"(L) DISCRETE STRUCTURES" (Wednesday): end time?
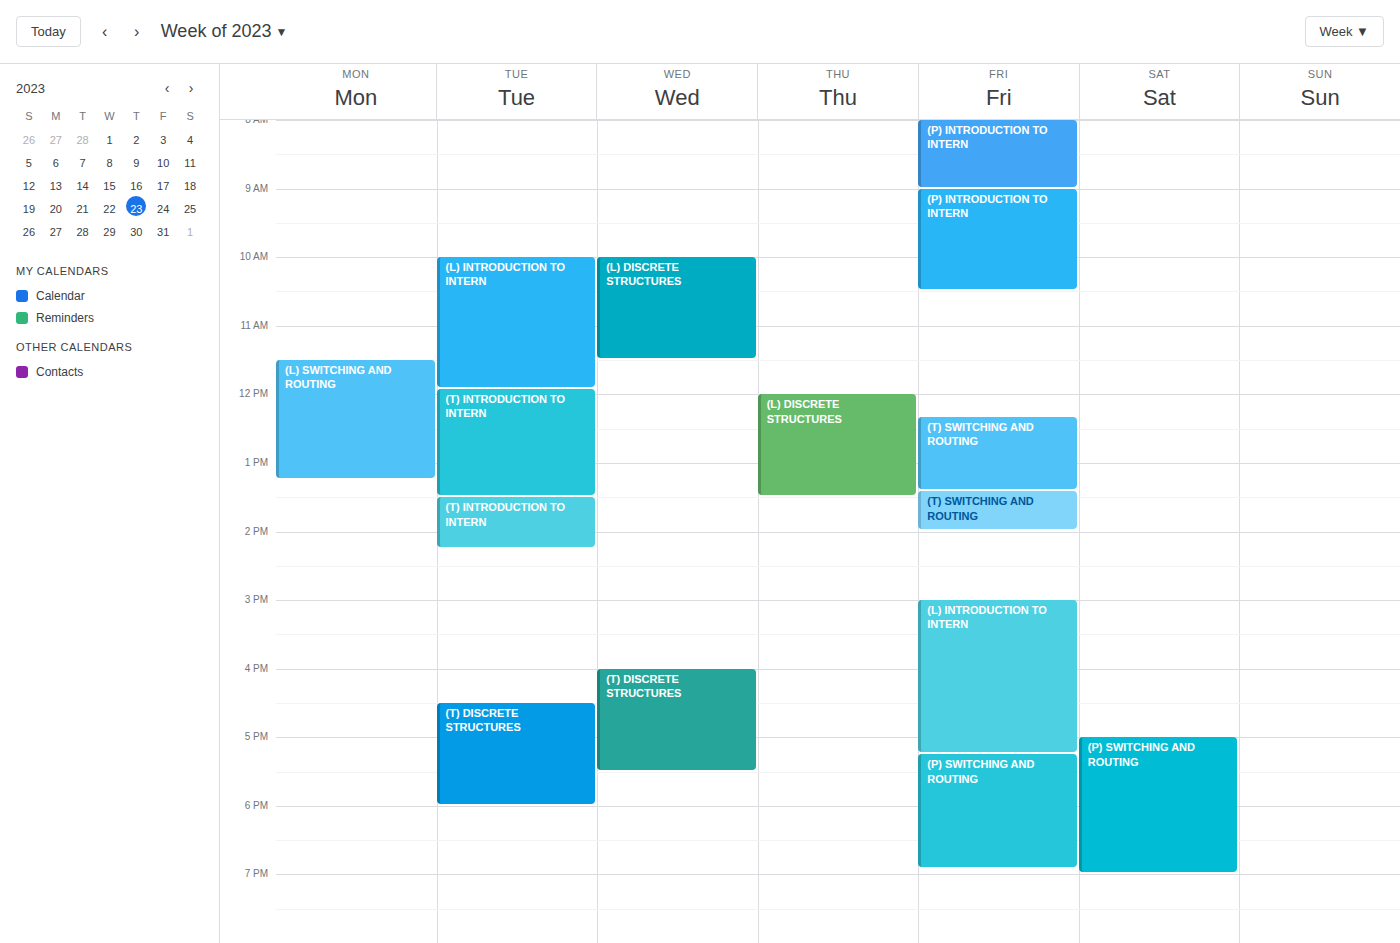
11:30 AM